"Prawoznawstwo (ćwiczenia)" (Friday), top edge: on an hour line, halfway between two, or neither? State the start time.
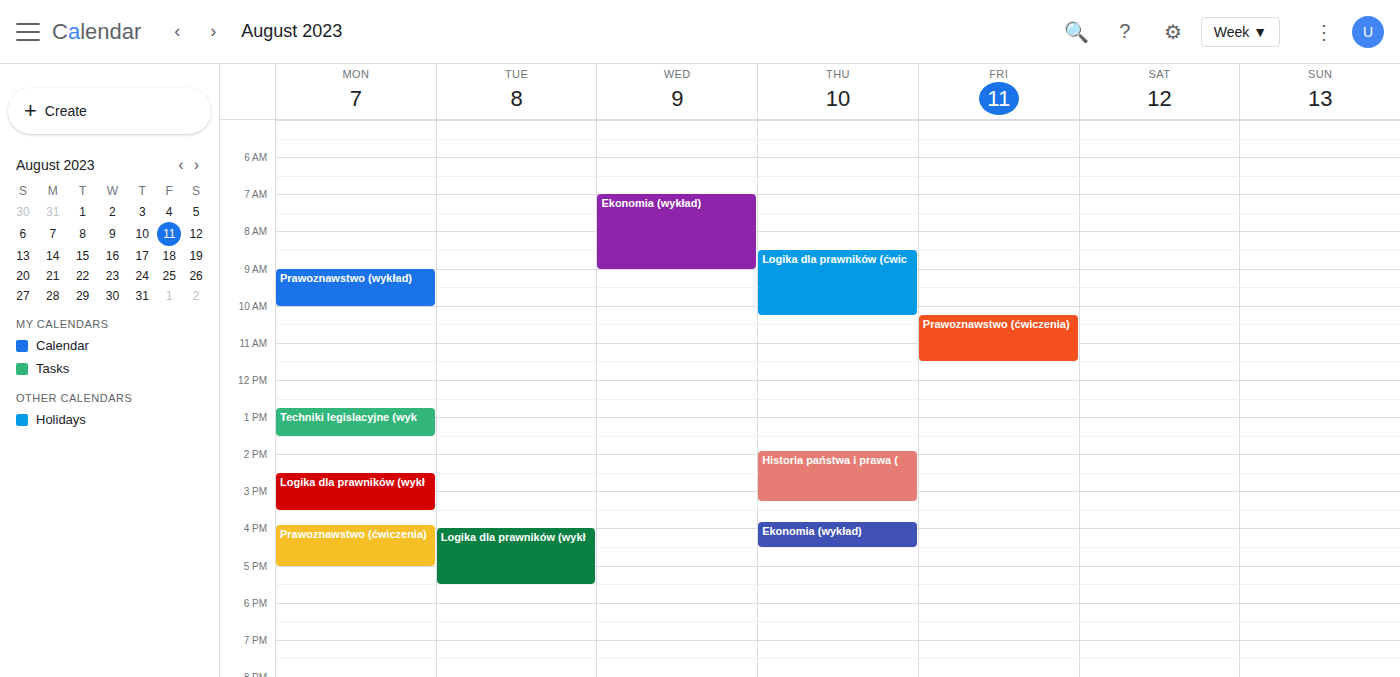
10:15 AM -- neither: a quarter of the way from the 10 AM line to the 11 AM line.